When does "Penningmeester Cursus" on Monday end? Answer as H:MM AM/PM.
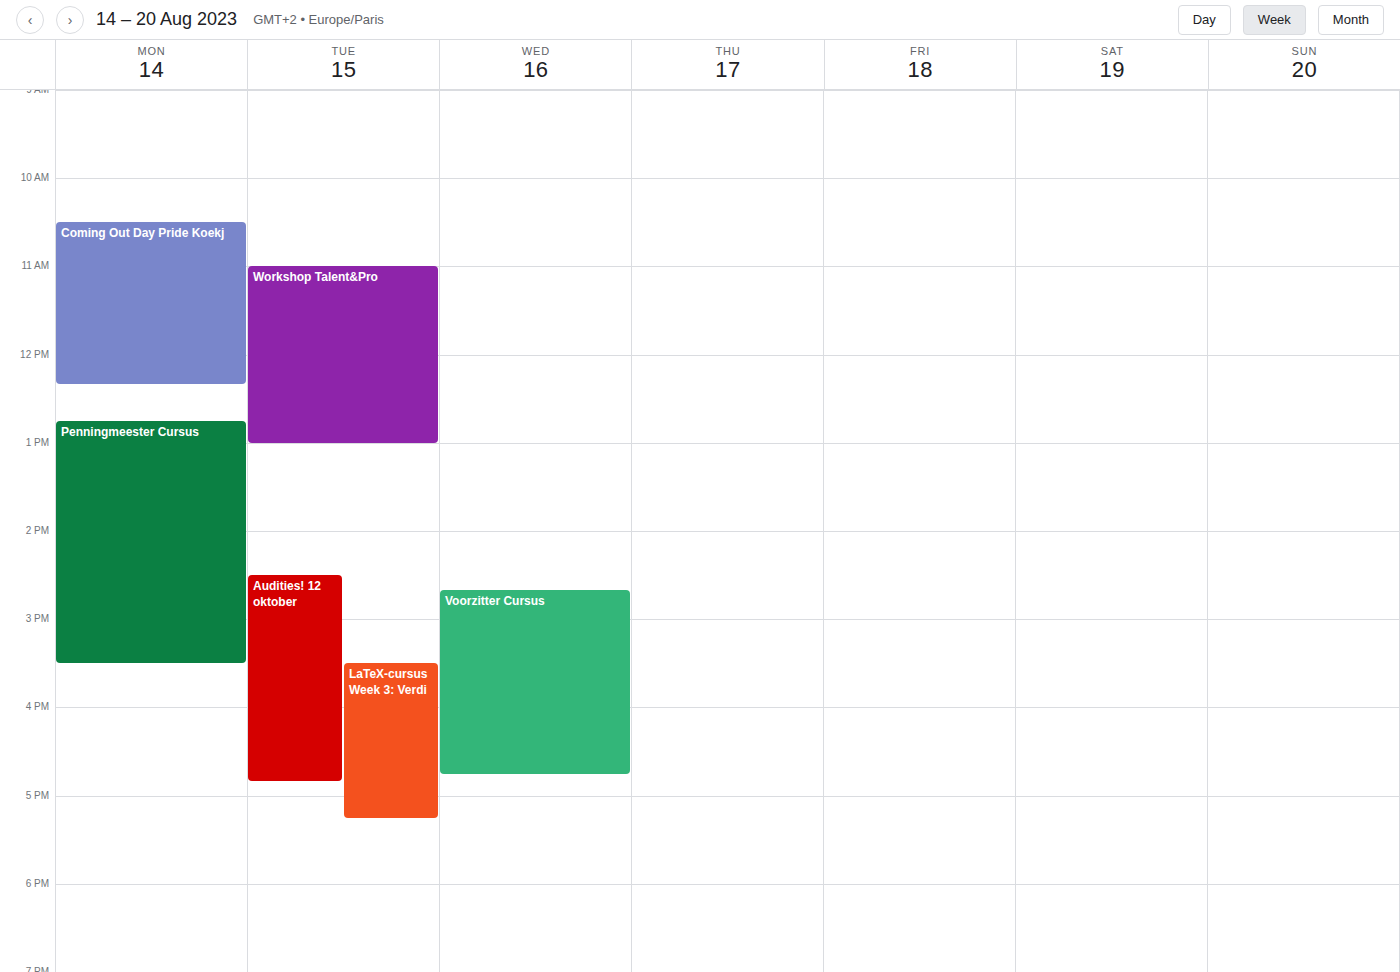
3:30 PM